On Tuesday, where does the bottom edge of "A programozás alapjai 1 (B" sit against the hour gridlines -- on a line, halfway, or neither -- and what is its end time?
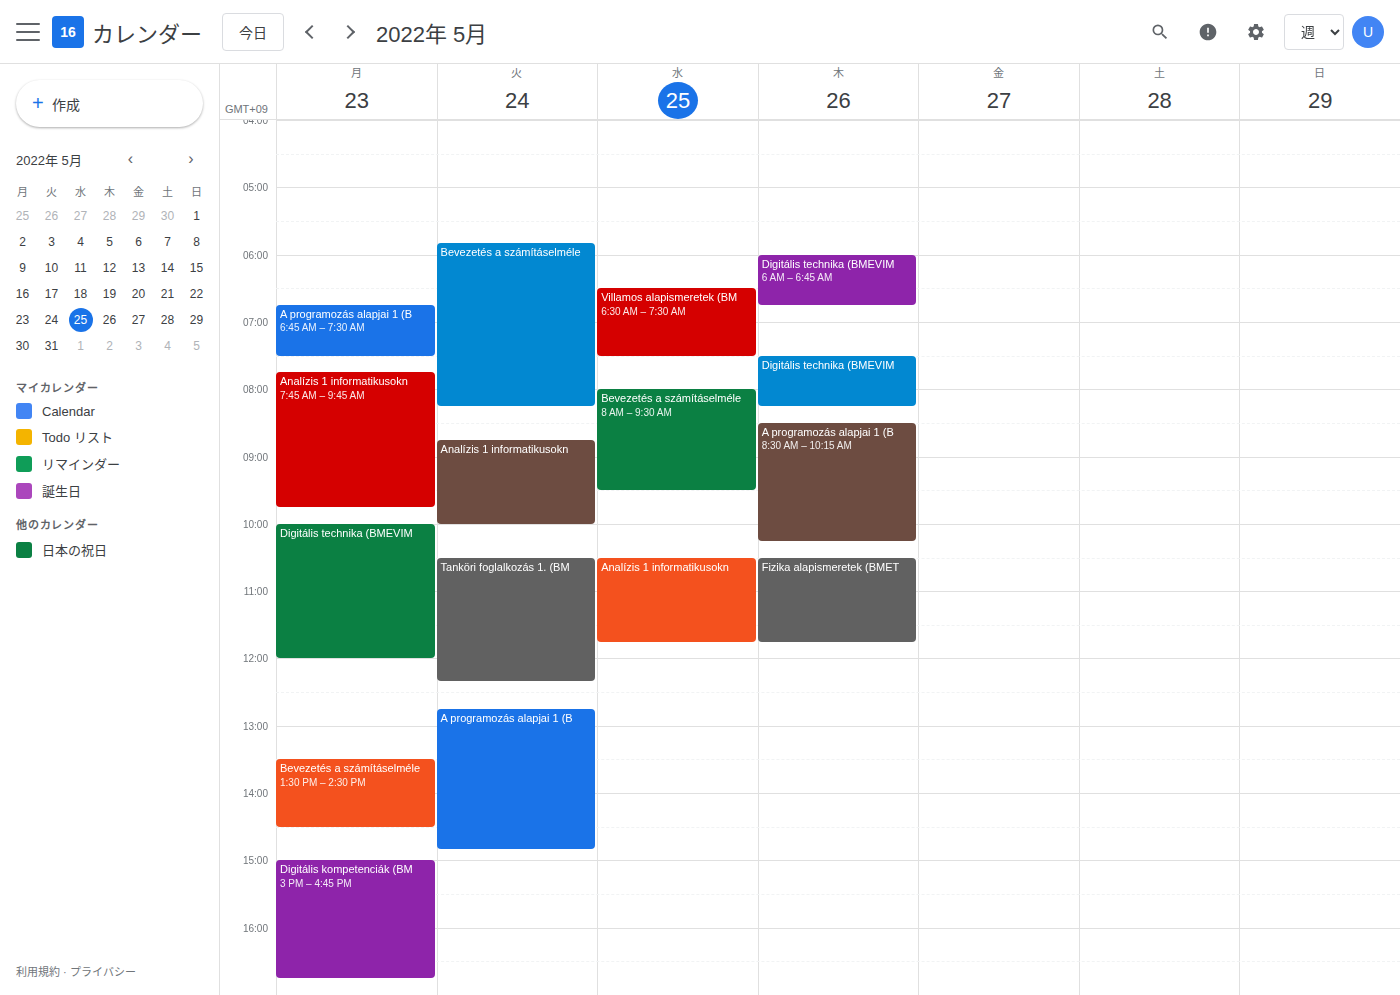
2:50 PM -- neither: 50 minutes below the 2 PM line and 10 minutes above the 3 PM line.